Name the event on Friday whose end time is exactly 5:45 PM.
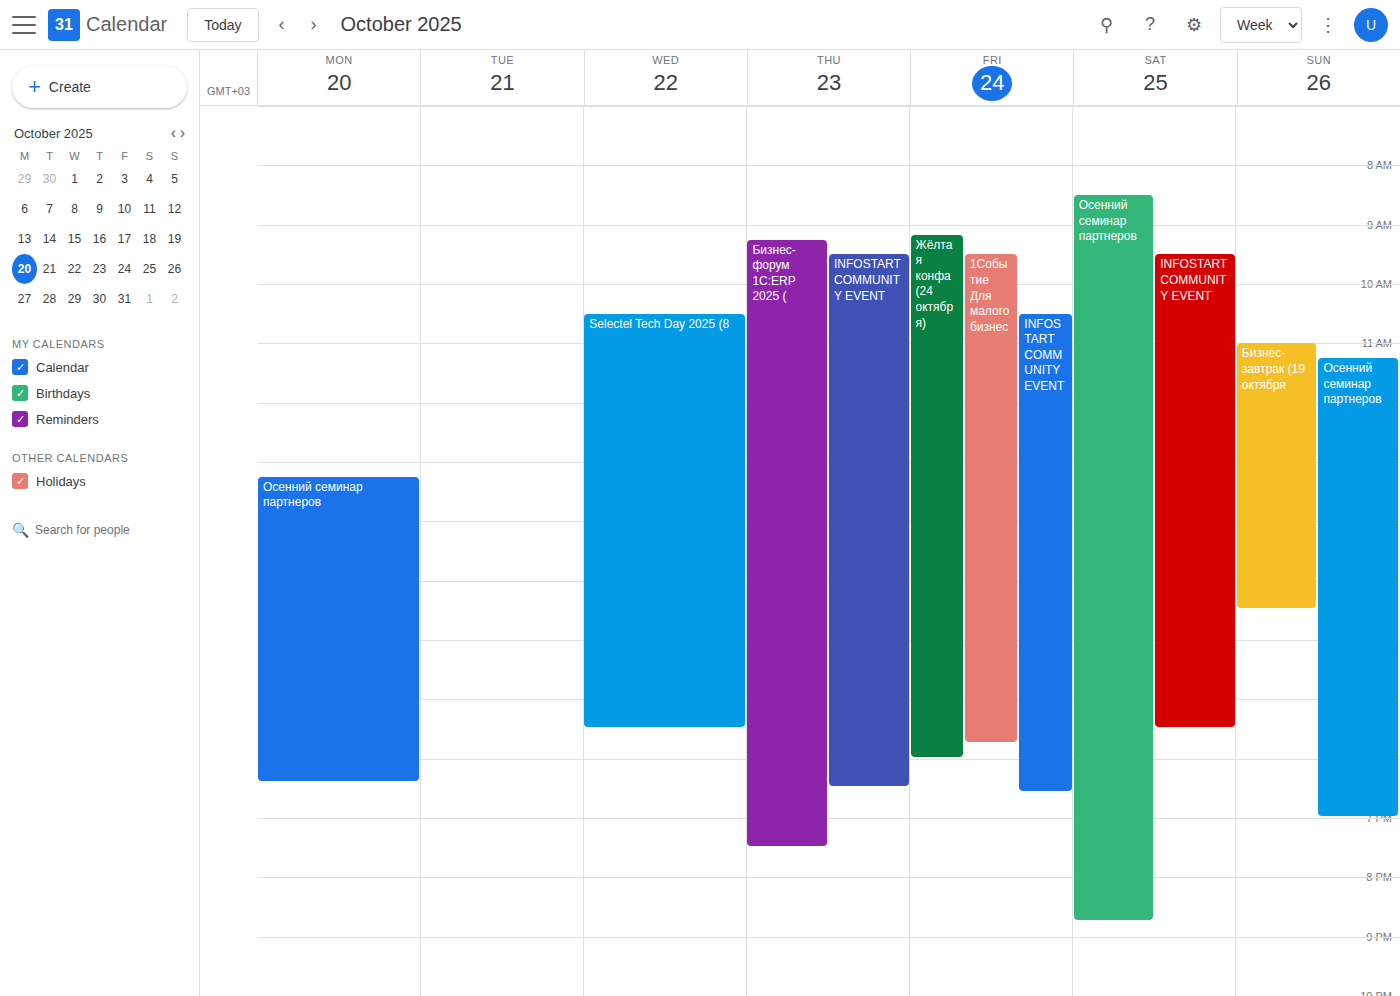
"1Событие Для малого бизнес"